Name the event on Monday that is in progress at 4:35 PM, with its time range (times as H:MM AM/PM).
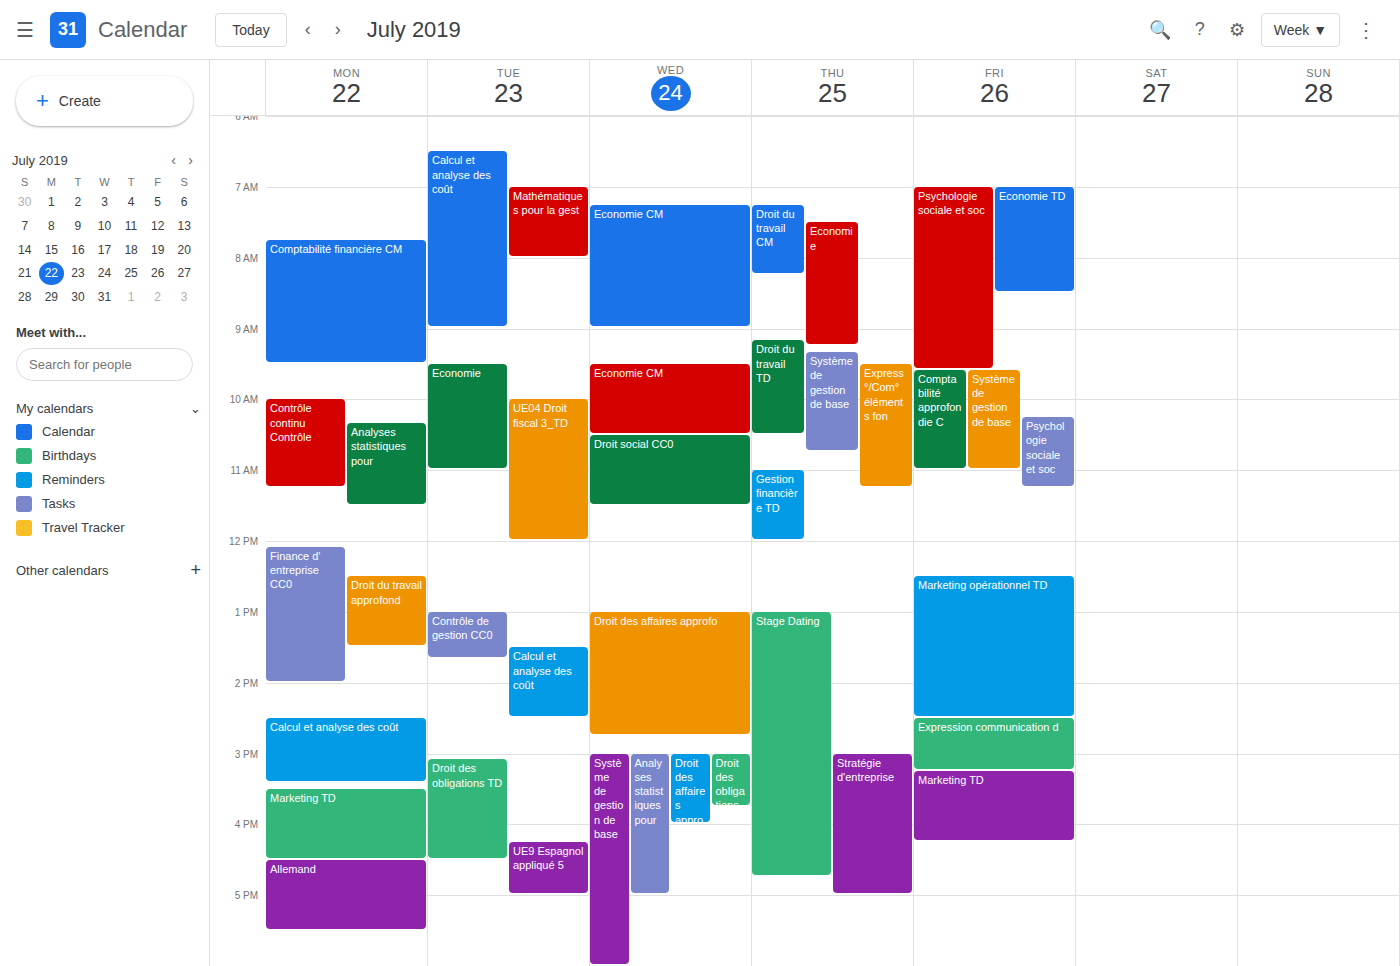
"Allemand", 4:30 PM to 5:30 PM